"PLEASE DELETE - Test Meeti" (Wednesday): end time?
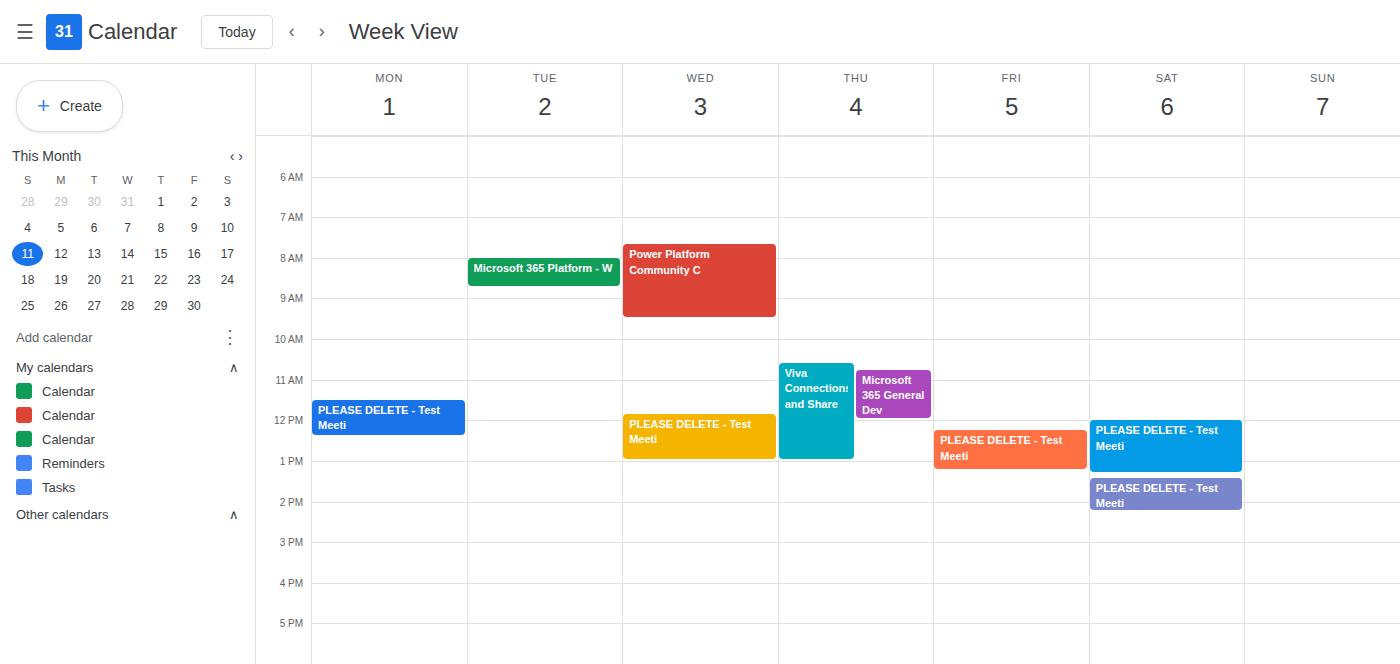
1:00 PM